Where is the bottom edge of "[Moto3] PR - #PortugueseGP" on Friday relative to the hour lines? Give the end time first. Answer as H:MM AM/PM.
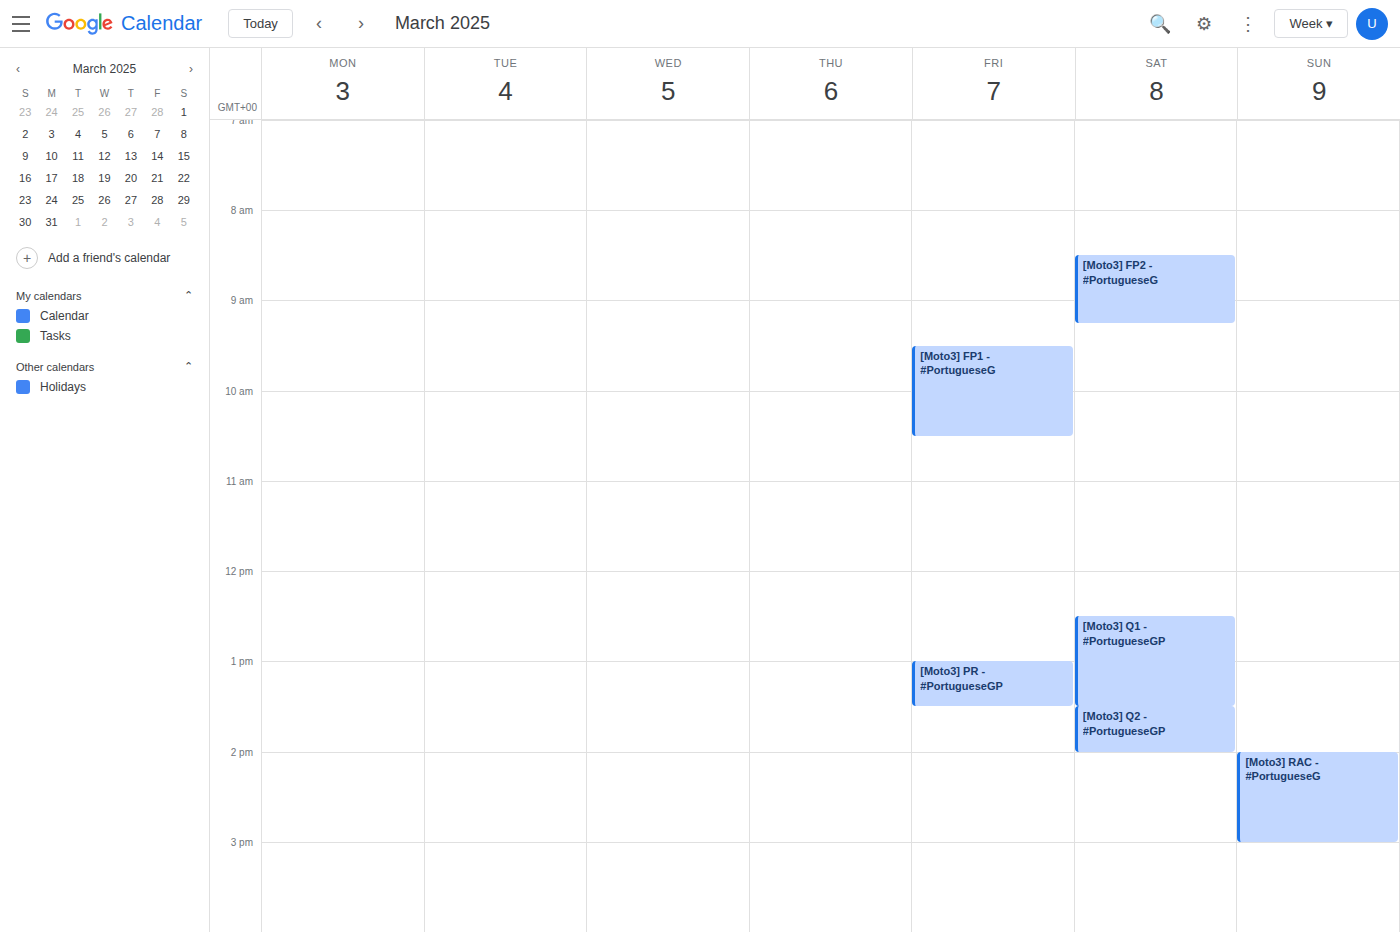
1:30 PM -- halfway between the 1 PM and 2 PM lines.